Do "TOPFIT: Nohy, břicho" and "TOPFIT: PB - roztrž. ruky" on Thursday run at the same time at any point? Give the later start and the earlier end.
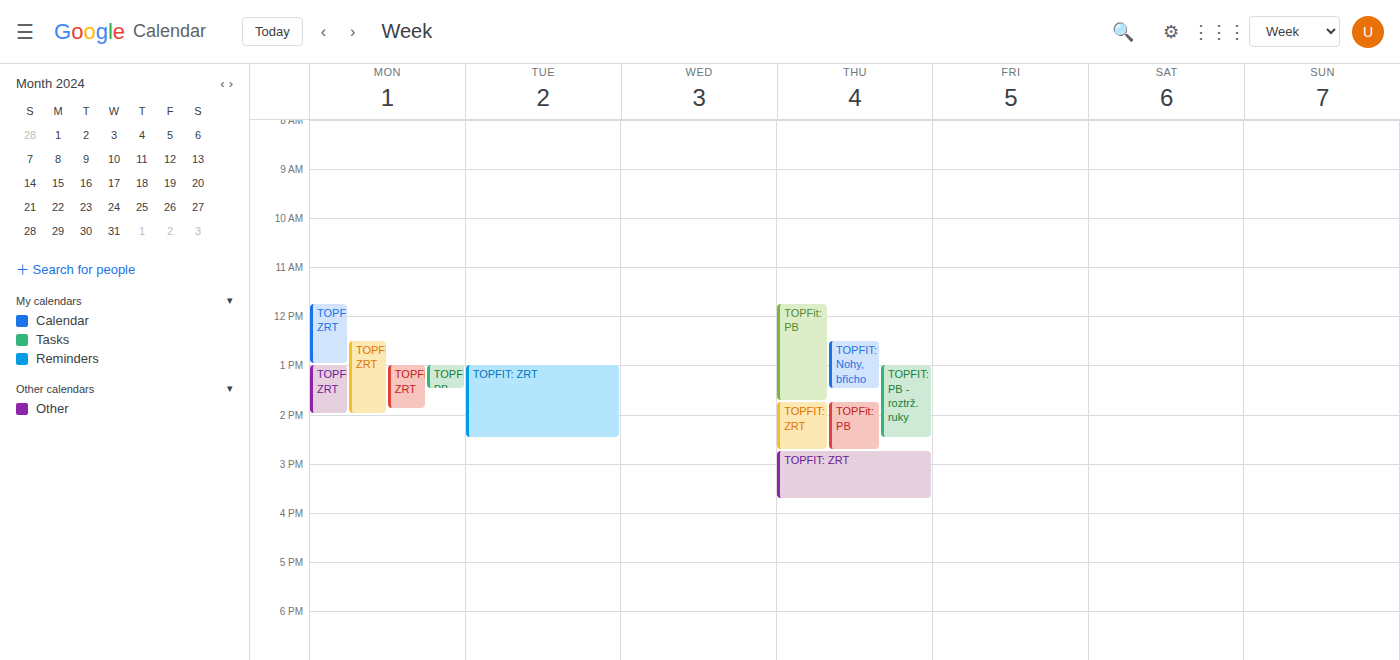
"TOPFIT: PB - roztrž. ruky" starts at 1:00 PM, before "TOPFIT: Nohy, břicho" ends at 1:30 PM -- they overlap.